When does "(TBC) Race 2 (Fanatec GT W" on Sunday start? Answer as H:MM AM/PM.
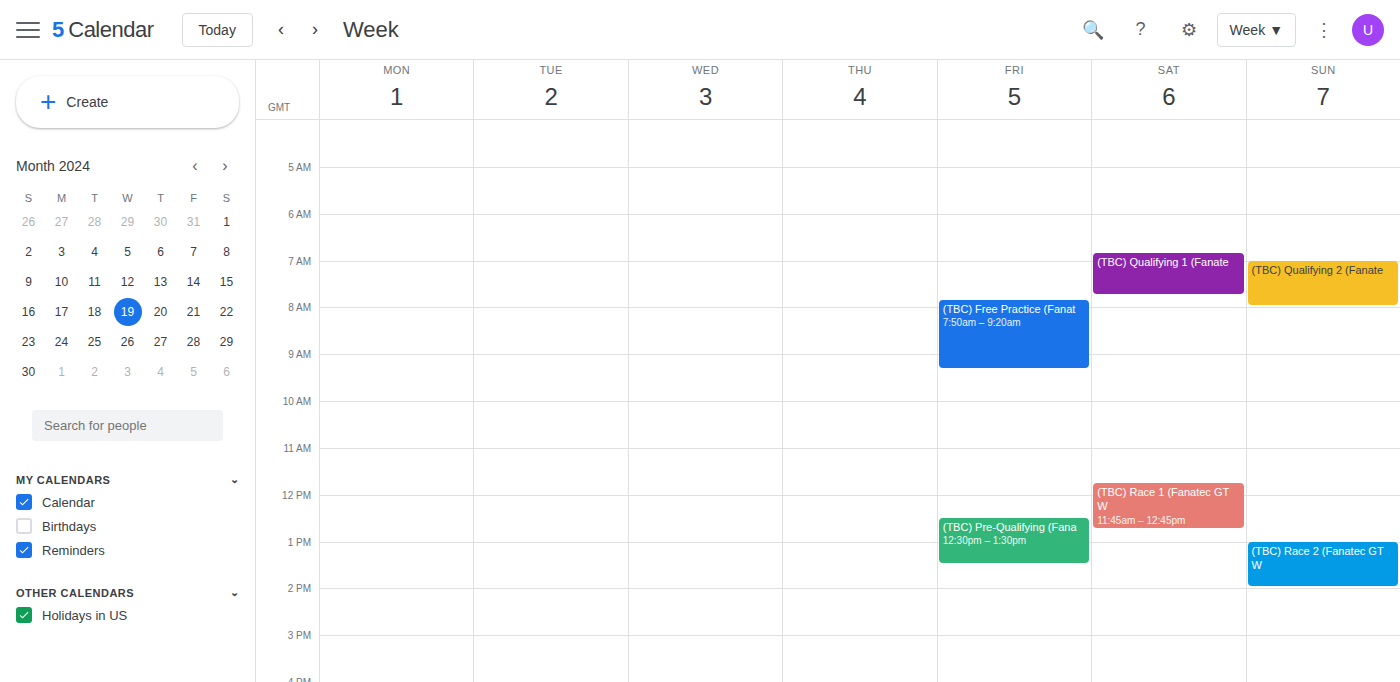
1:00 PM